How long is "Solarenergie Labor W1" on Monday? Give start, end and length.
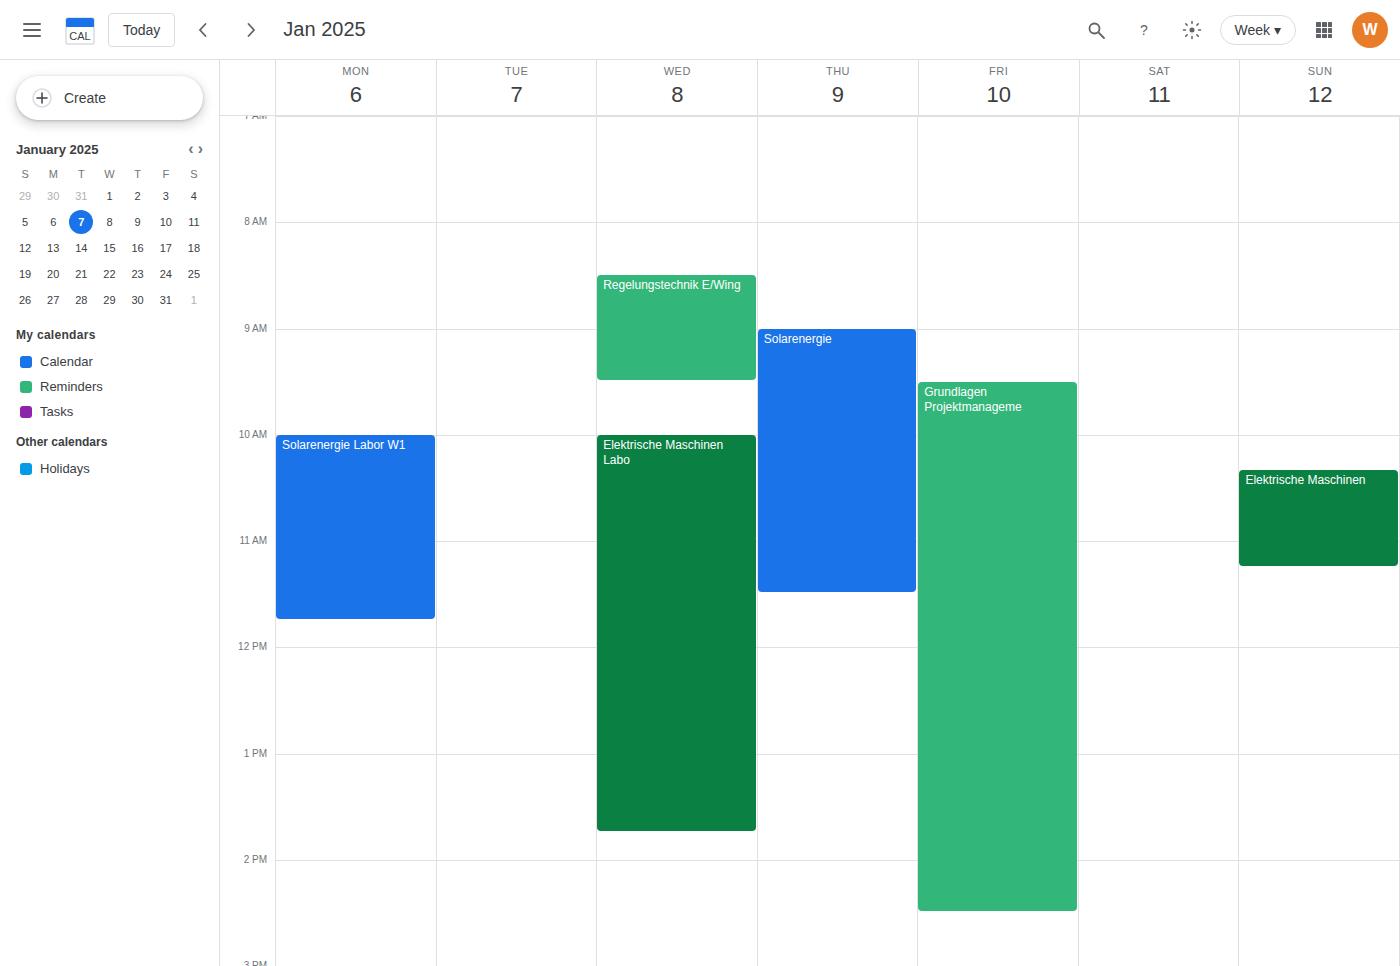
10:00 AM to 11:45 AM, 1 hour 45 minutes